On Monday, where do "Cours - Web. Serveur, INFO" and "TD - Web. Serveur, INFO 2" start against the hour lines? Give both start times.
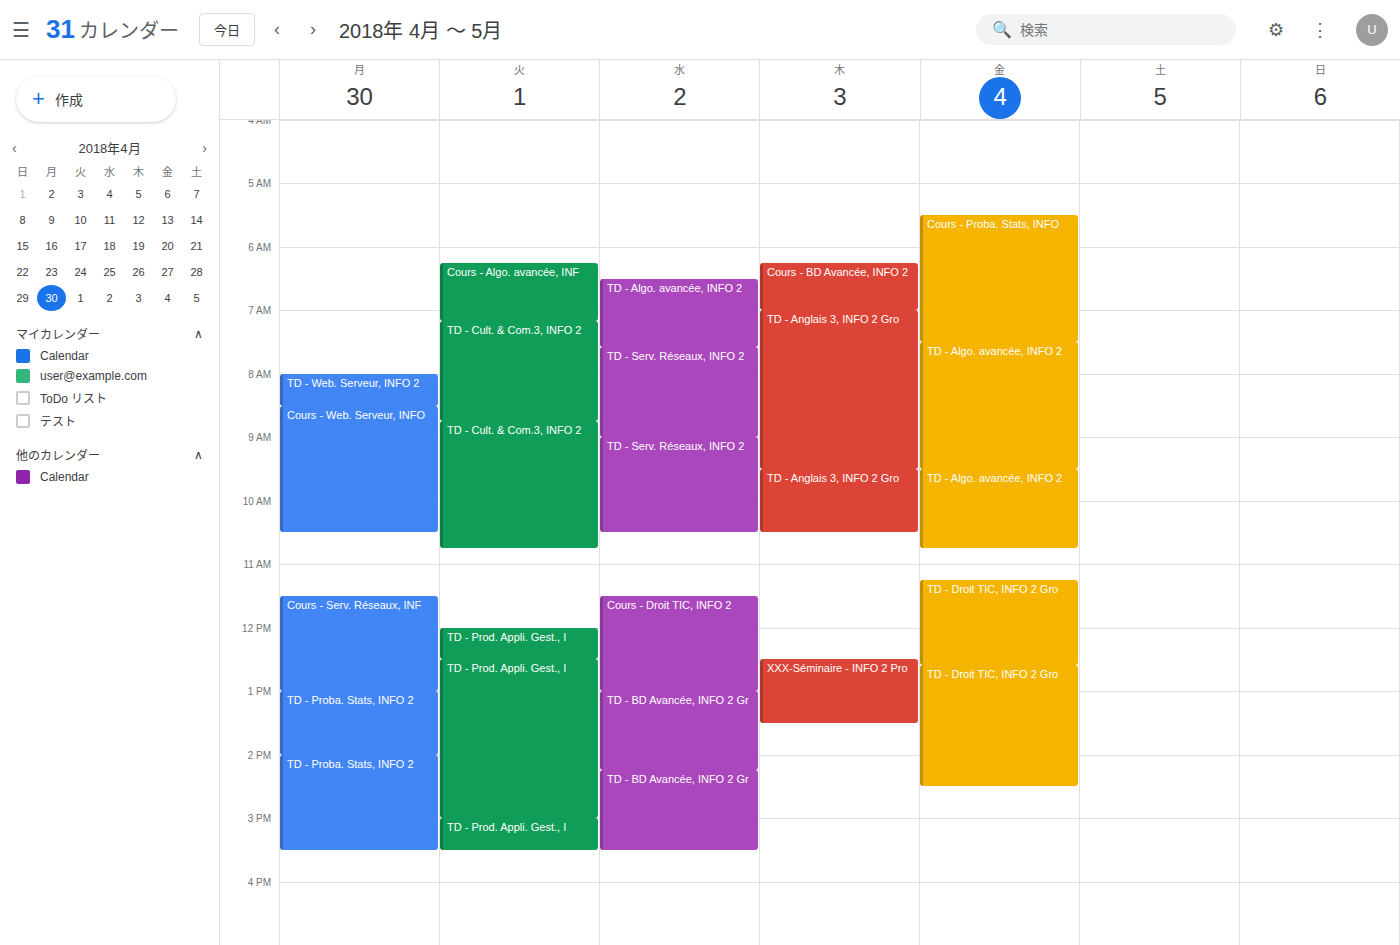
"Cours - Web. Serveur, INFO": 8:30 AM, halfway between the 8 AM and 9 AM lines. "TD - Web. Serveur, INFO 2": 8:00 AM, exactly on the 8 AM line.